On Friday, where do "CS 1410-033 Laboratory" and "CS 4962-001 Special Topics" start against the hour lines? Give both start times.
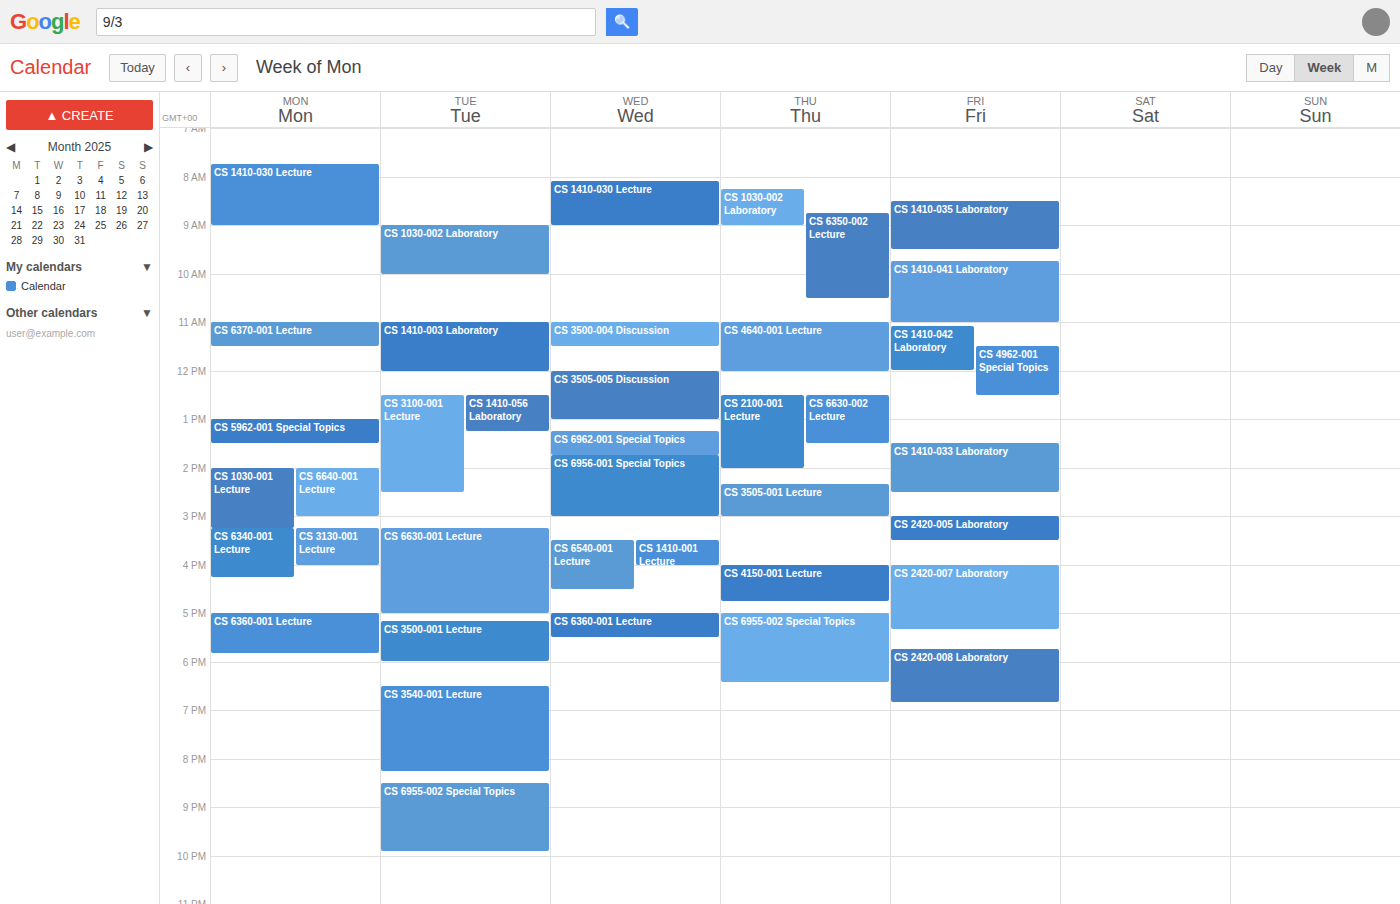
"CS 1410-033 Laboratory": 13:30, halfway between the 13:00 and 14:00 lines. "CS 4962-001 Special Topics": 11:30, halfway between the 11:00 and 12:00 lines.